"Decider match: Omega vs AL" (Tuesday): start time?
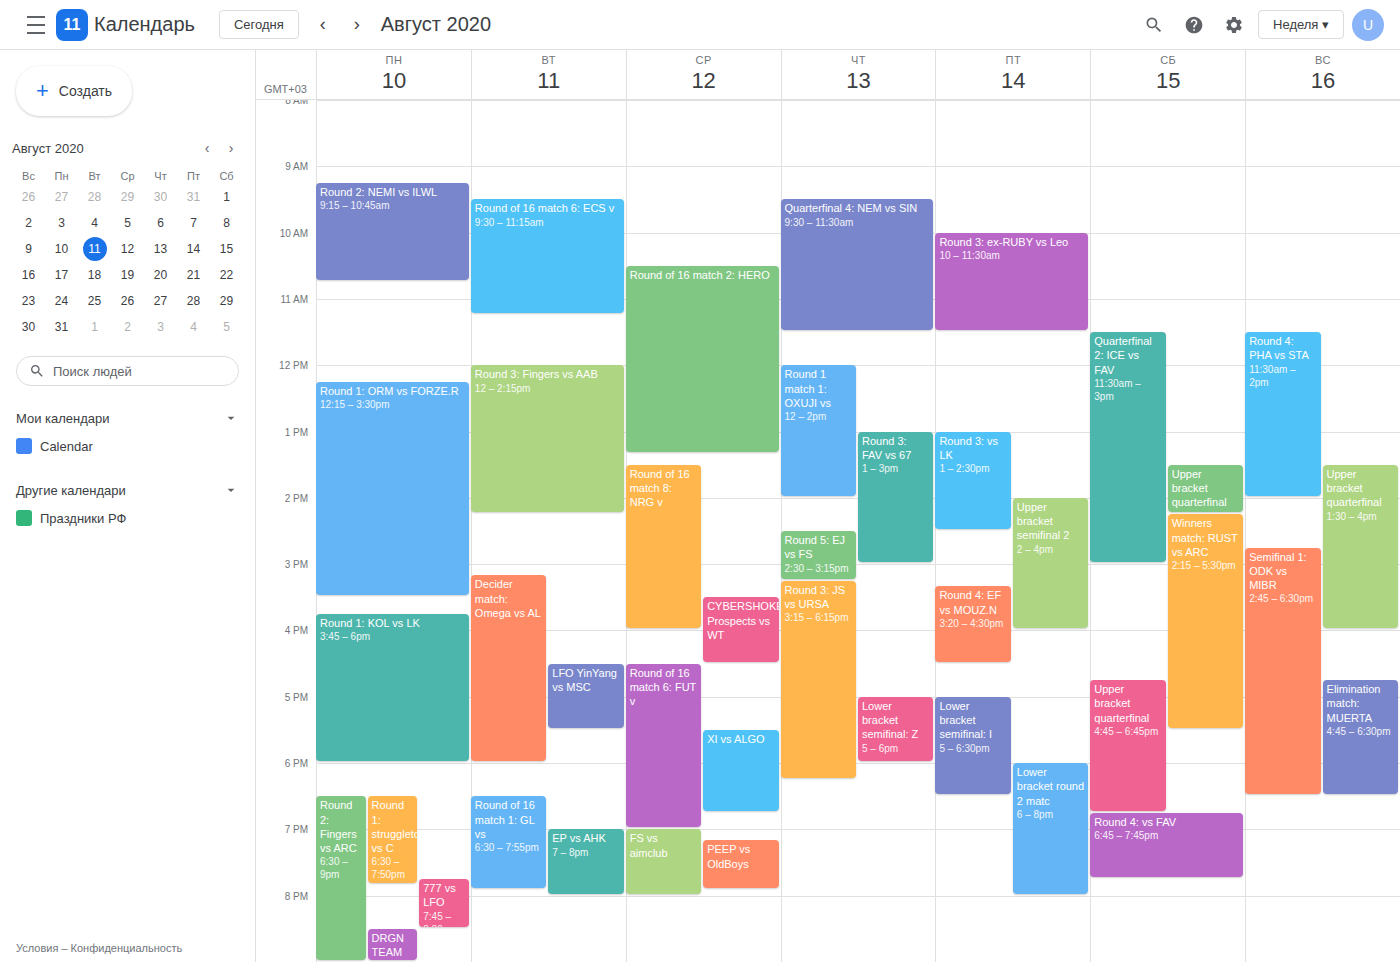
3:10 PM